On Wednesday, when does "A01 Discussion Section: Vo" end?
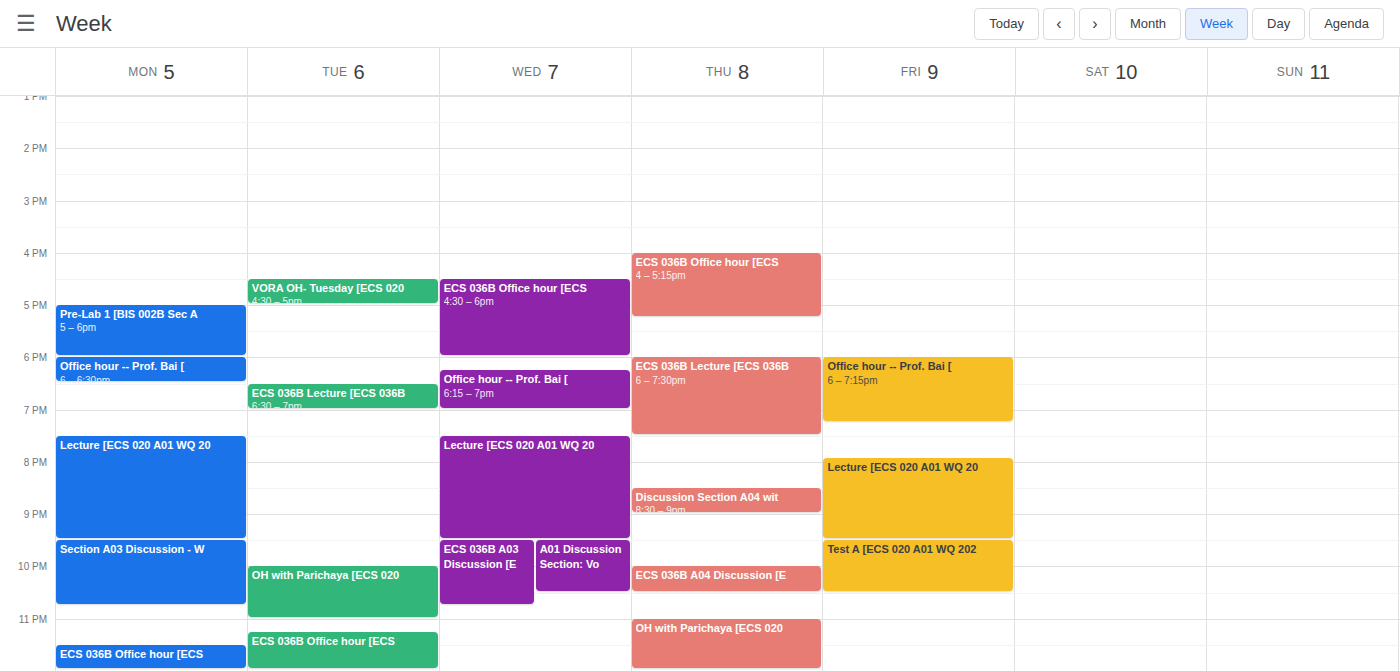
10:30 PM